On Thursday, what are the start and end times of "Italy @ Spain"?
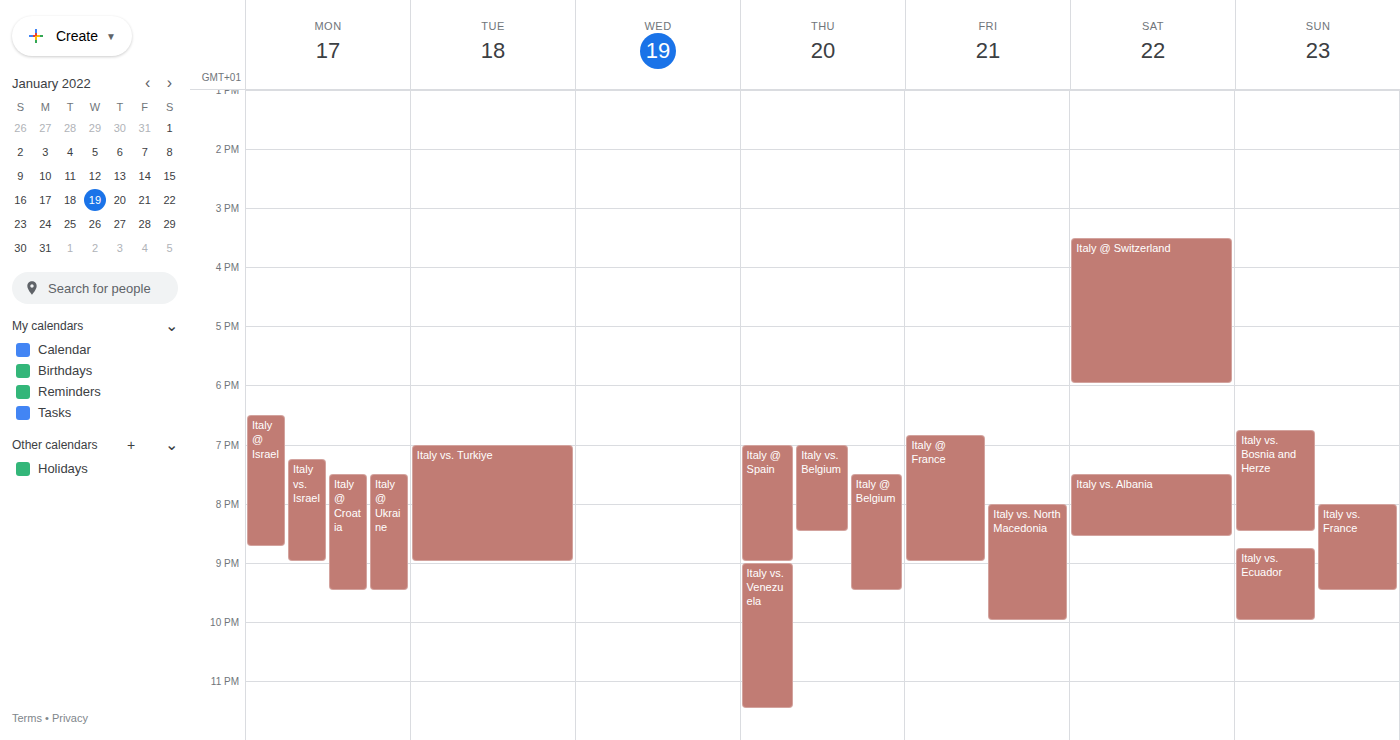
7:00 PM to 9:00 PM